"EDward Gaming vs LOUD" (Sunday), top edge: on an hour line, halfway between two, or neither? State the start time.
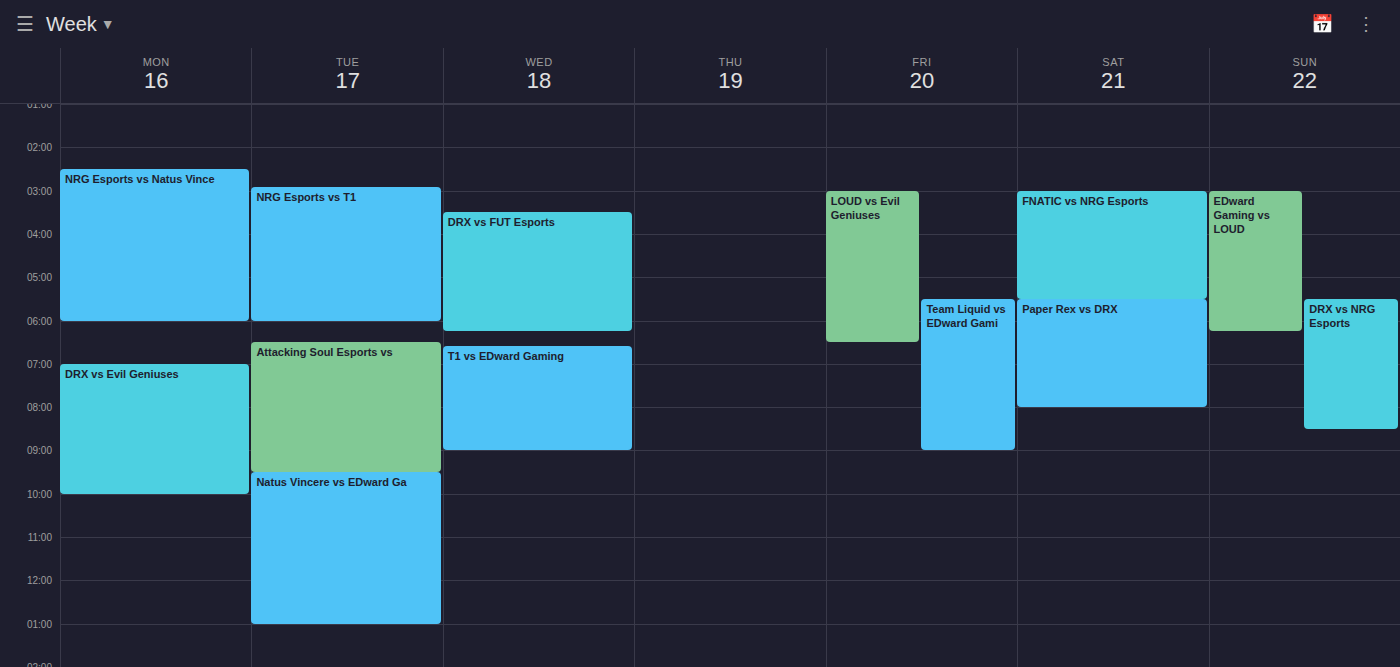
3:00 AM -- exactly on the 3 AM line.